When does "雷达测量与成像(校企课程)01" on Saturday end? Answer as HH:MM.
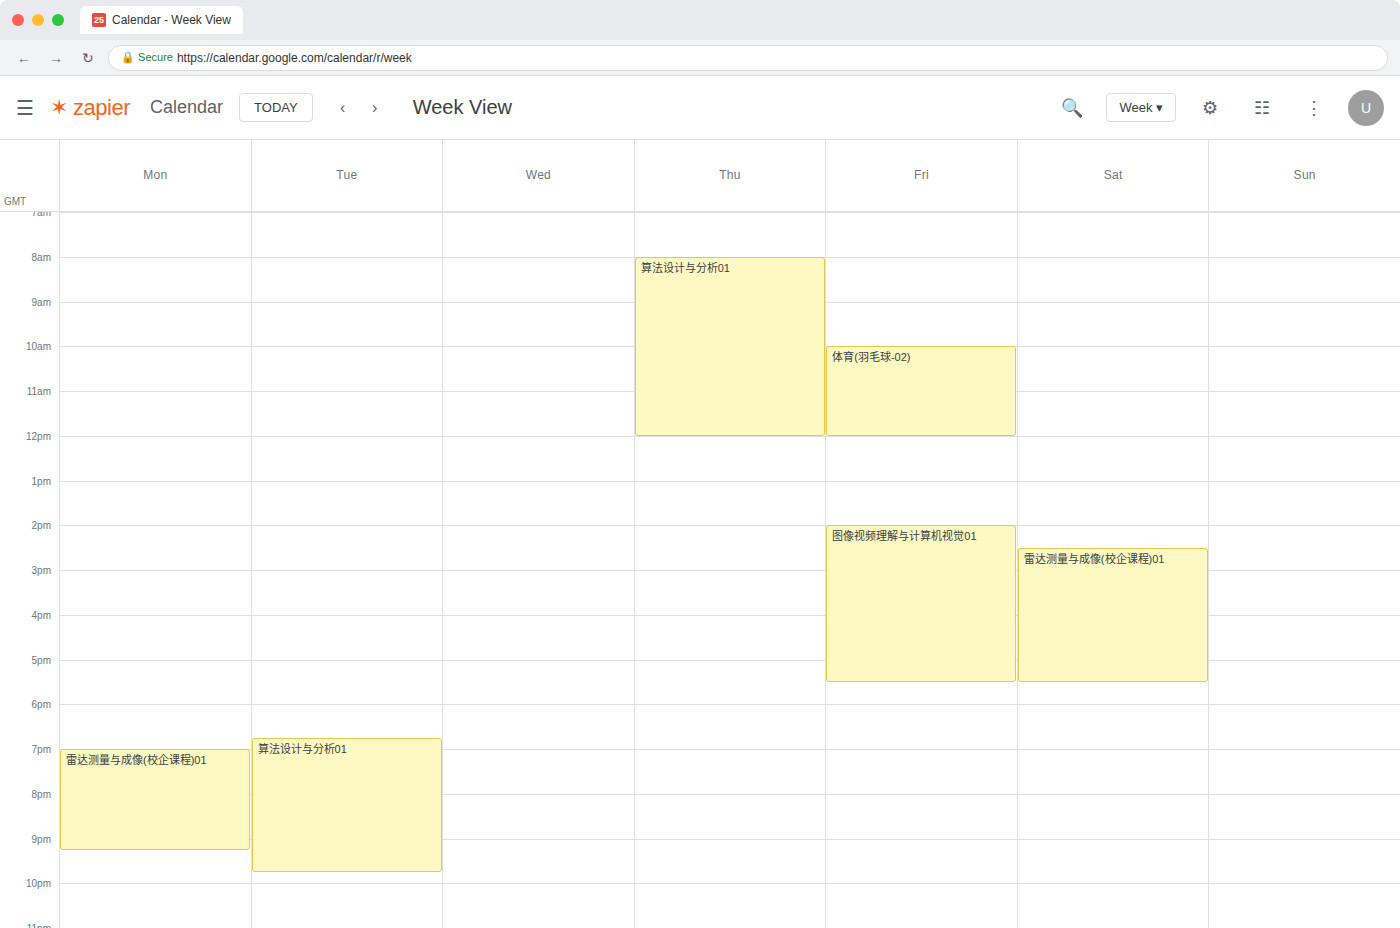
17:30